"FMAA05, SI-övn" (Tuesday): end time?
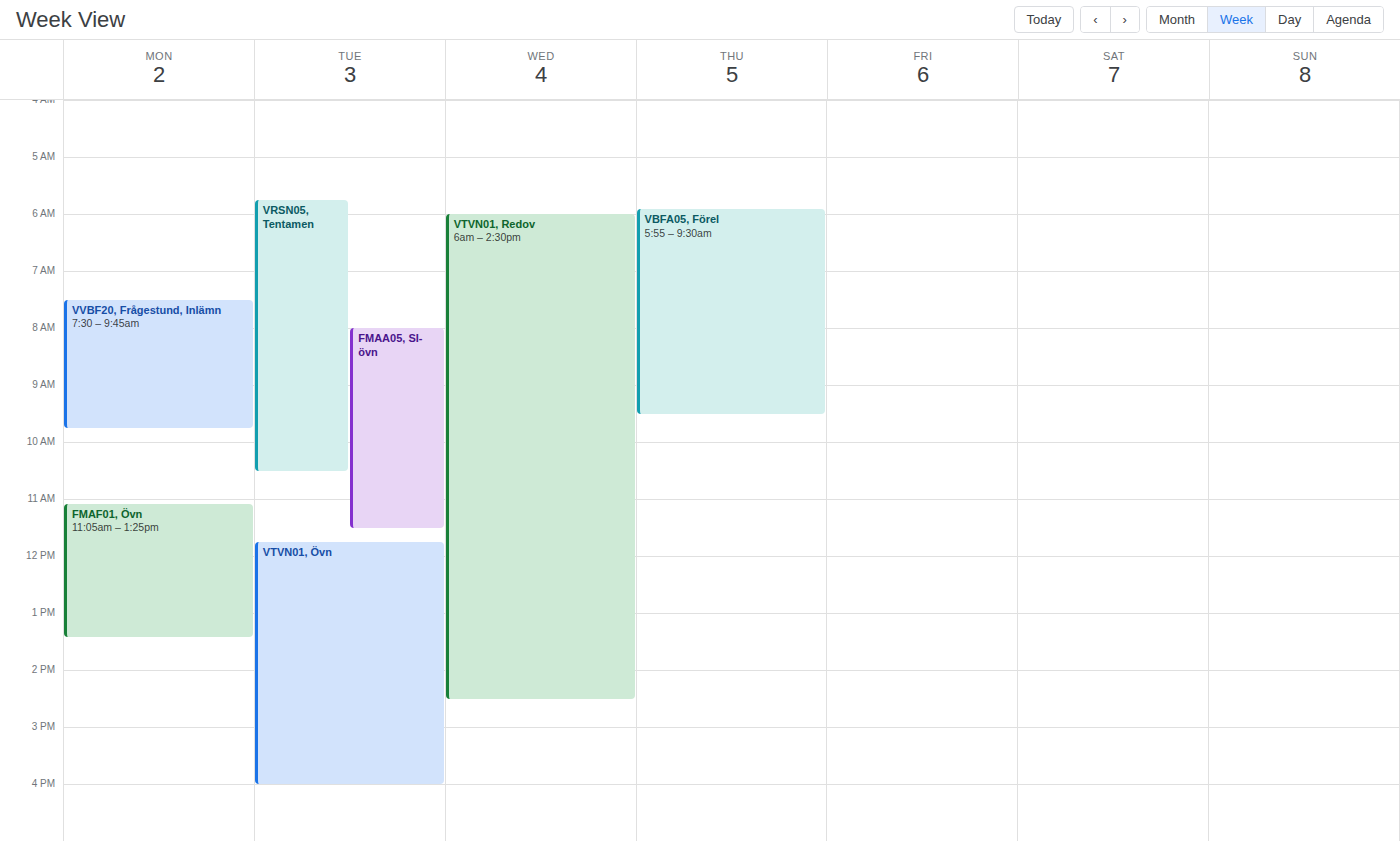
11:30 AM